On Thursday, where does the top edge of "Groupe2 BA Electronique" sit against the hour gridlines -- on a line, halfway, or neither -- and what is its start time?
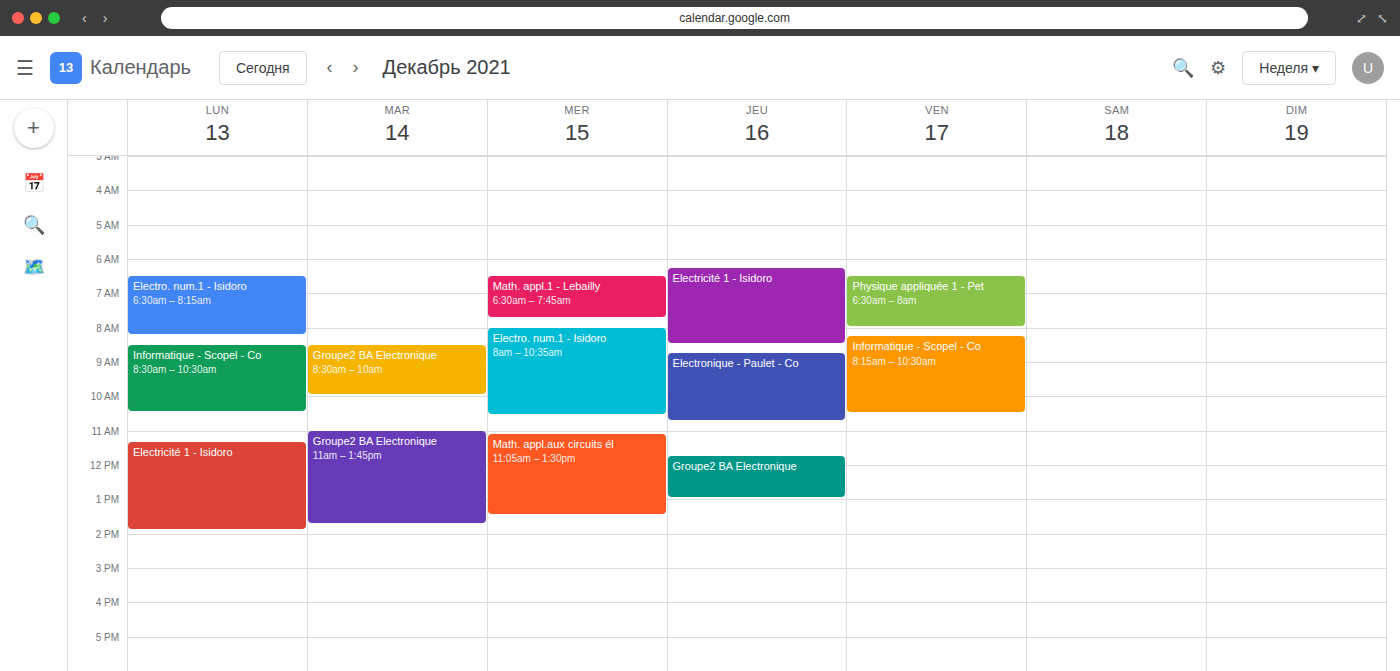
11:45 AM -- neither: three quarters of the way from the 11 AM line to the 12 PM line.